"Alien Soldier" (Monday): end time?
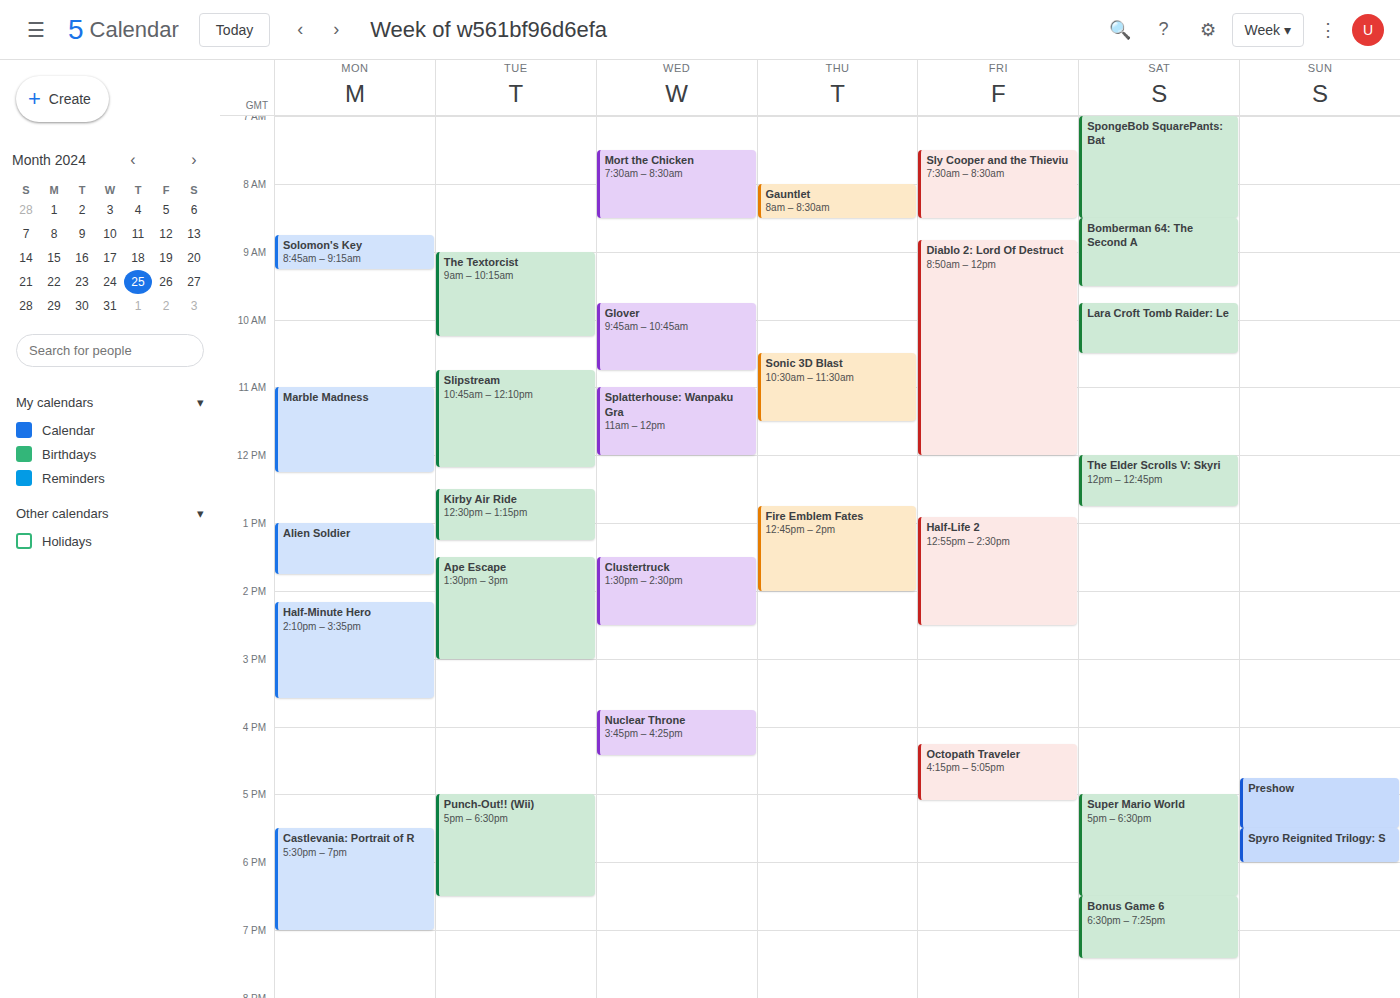
1:45 PM